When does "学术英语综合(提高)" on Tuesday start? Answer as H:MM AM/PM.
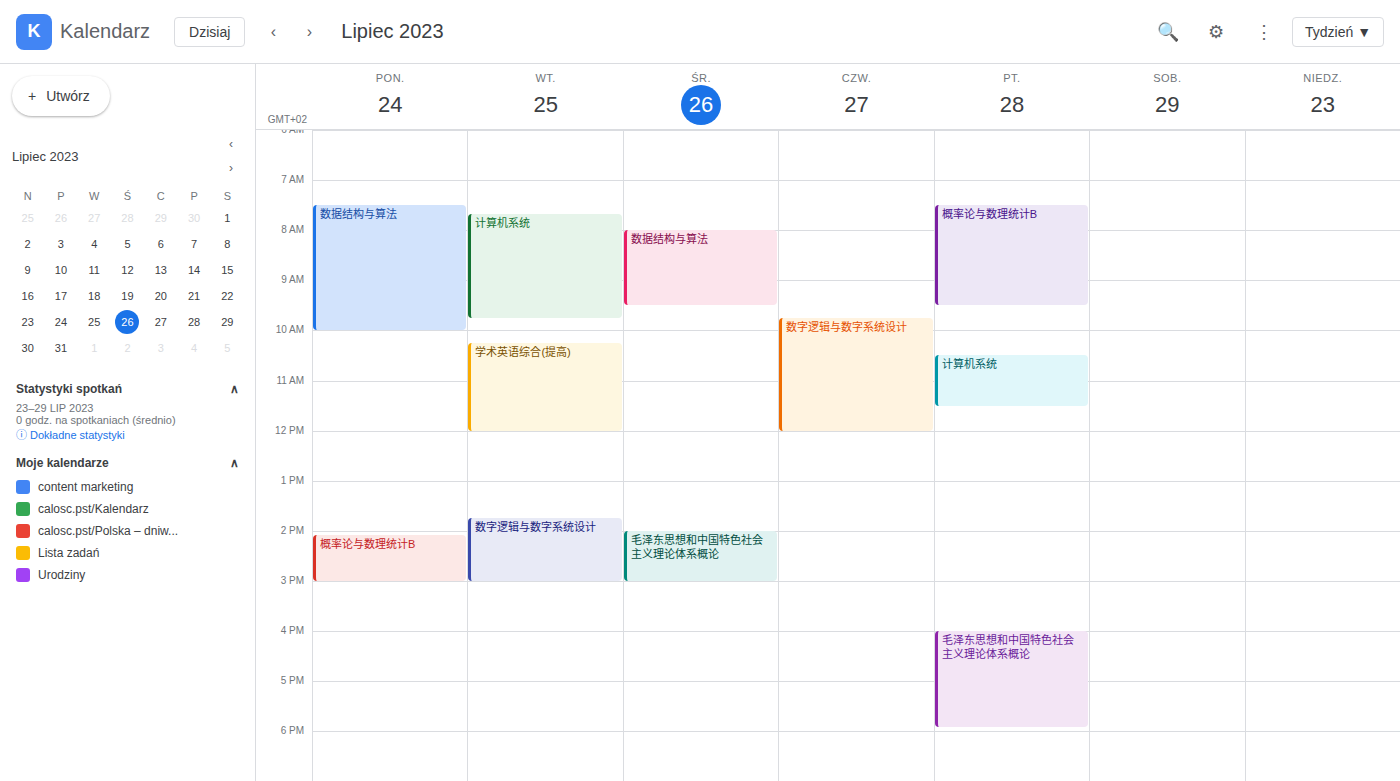
10:15 AM